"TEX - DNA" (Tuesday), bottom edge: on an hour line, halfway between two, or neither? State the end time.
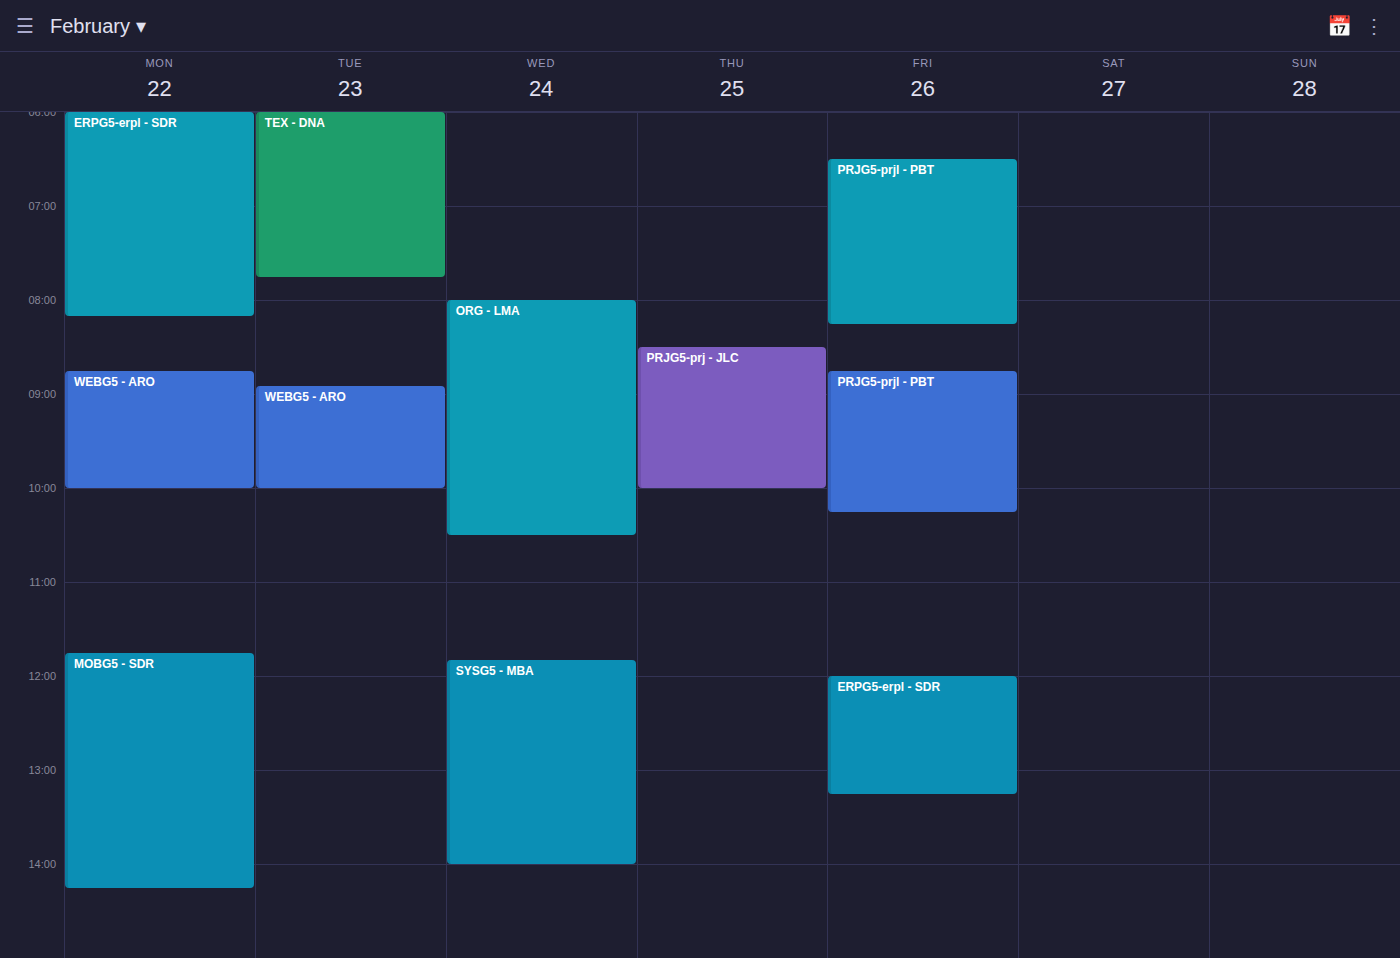
7:45 AM -- neither: three quarters of the way from the 7 AM line to the 8 AM line.